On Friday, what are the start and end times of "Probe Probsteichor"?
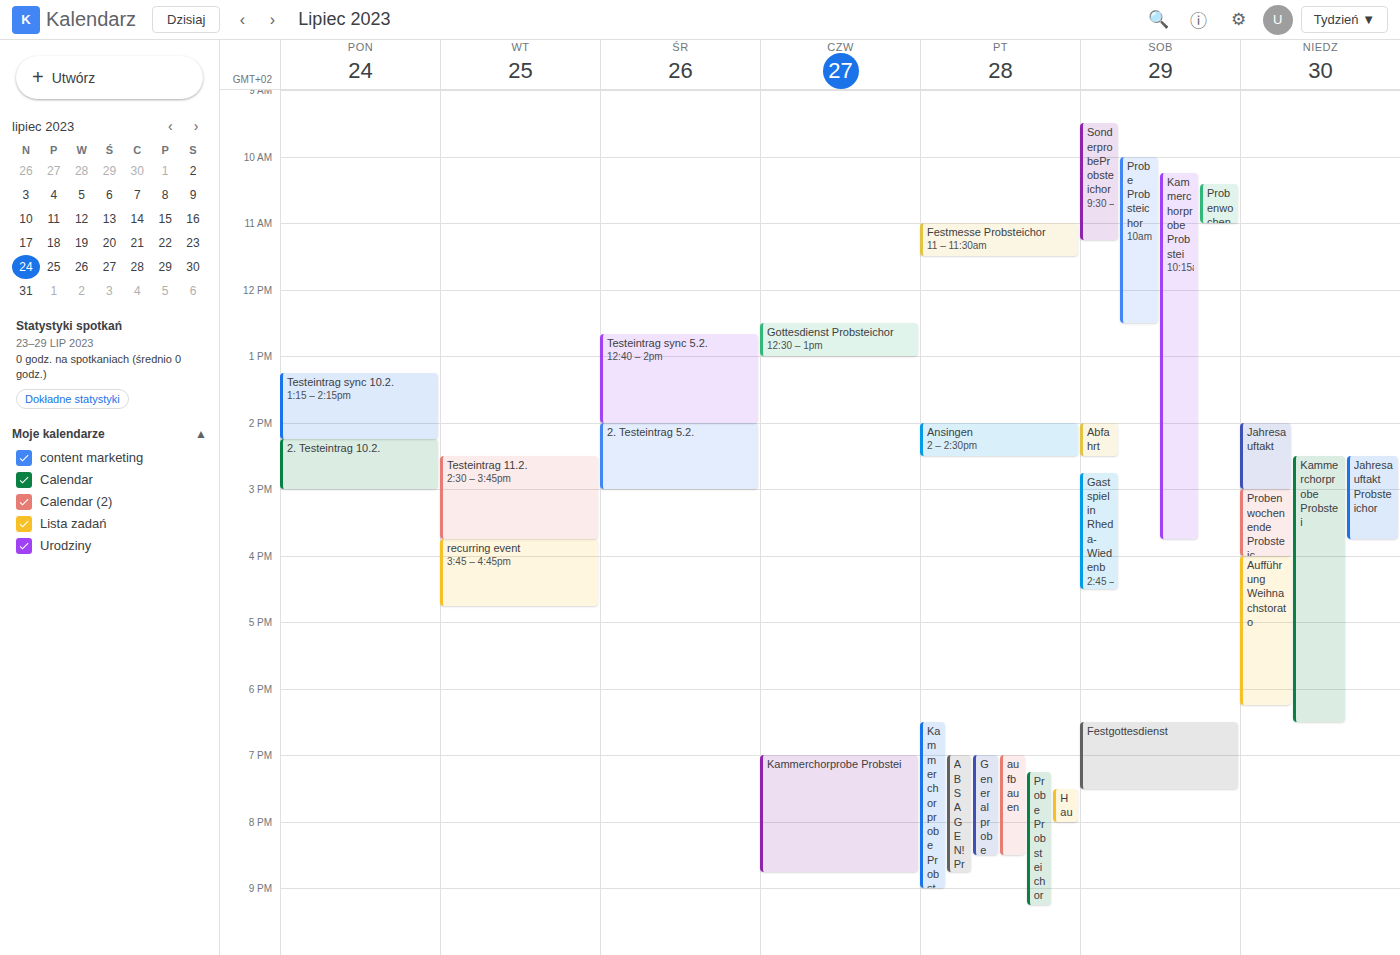
7:15 PM to 9:15 PM